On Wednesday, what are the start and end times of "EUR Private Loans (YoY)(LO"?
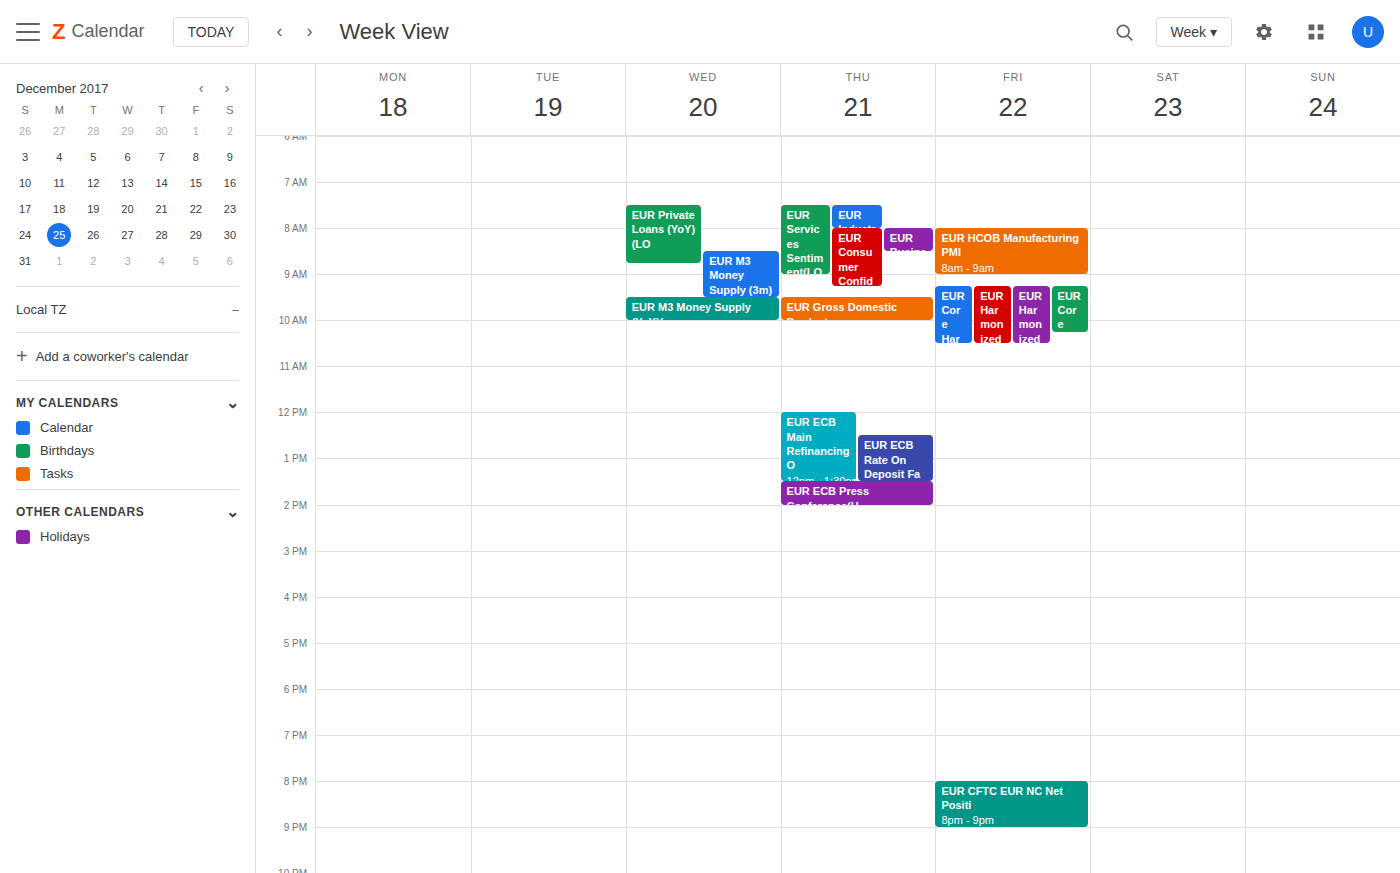
7:30 AM to 8:45 AM